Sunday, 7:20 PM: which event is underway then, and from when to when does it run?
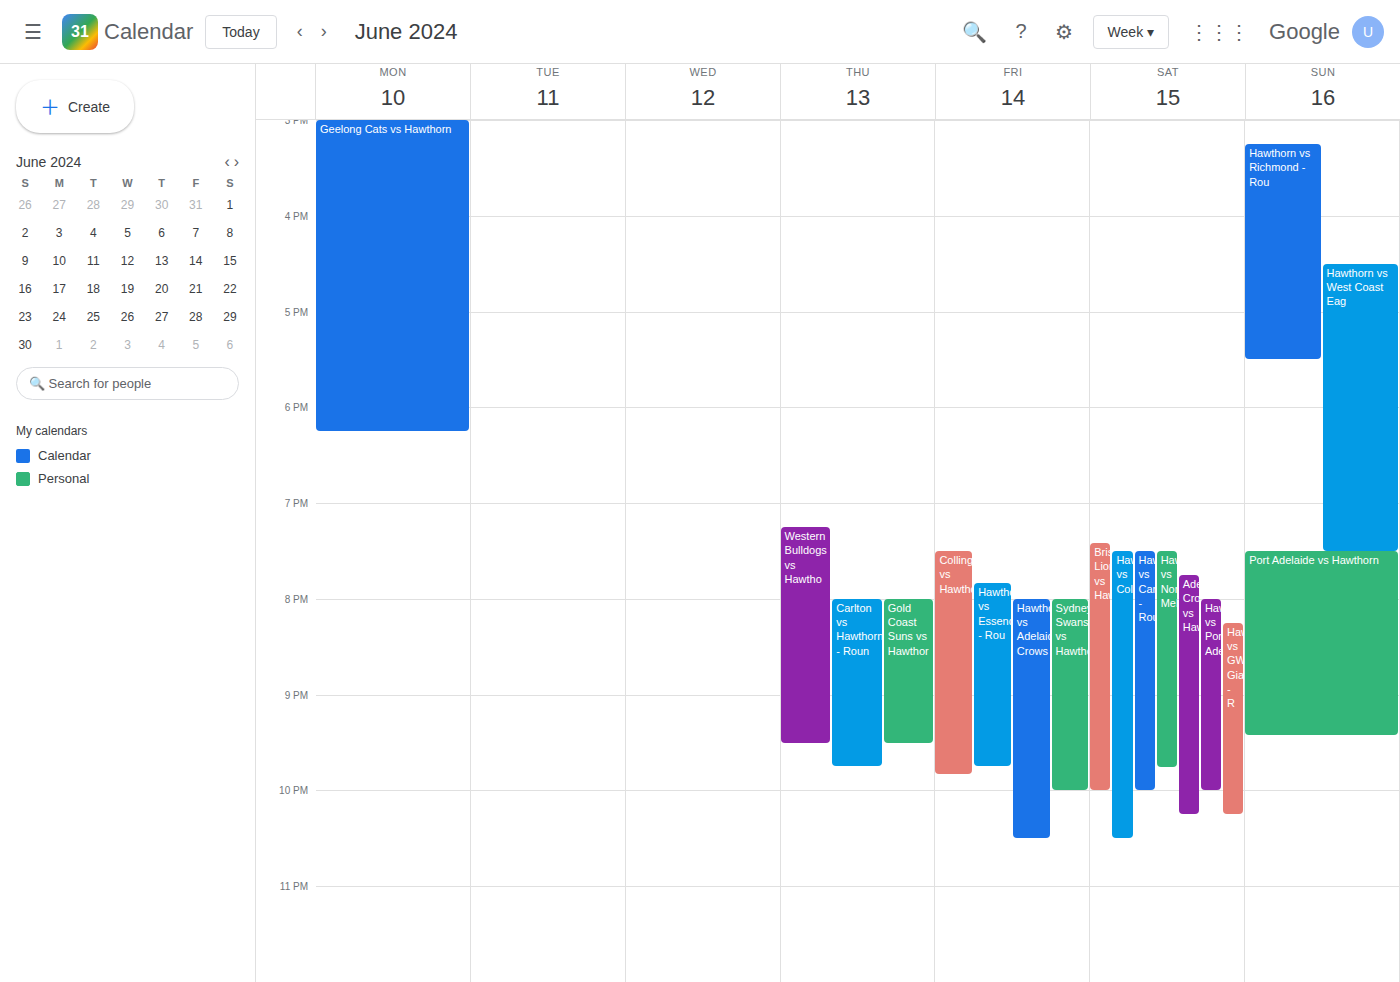
"Hawthorn vs West Coast Eag", 4:30 PM to 7:30 PM